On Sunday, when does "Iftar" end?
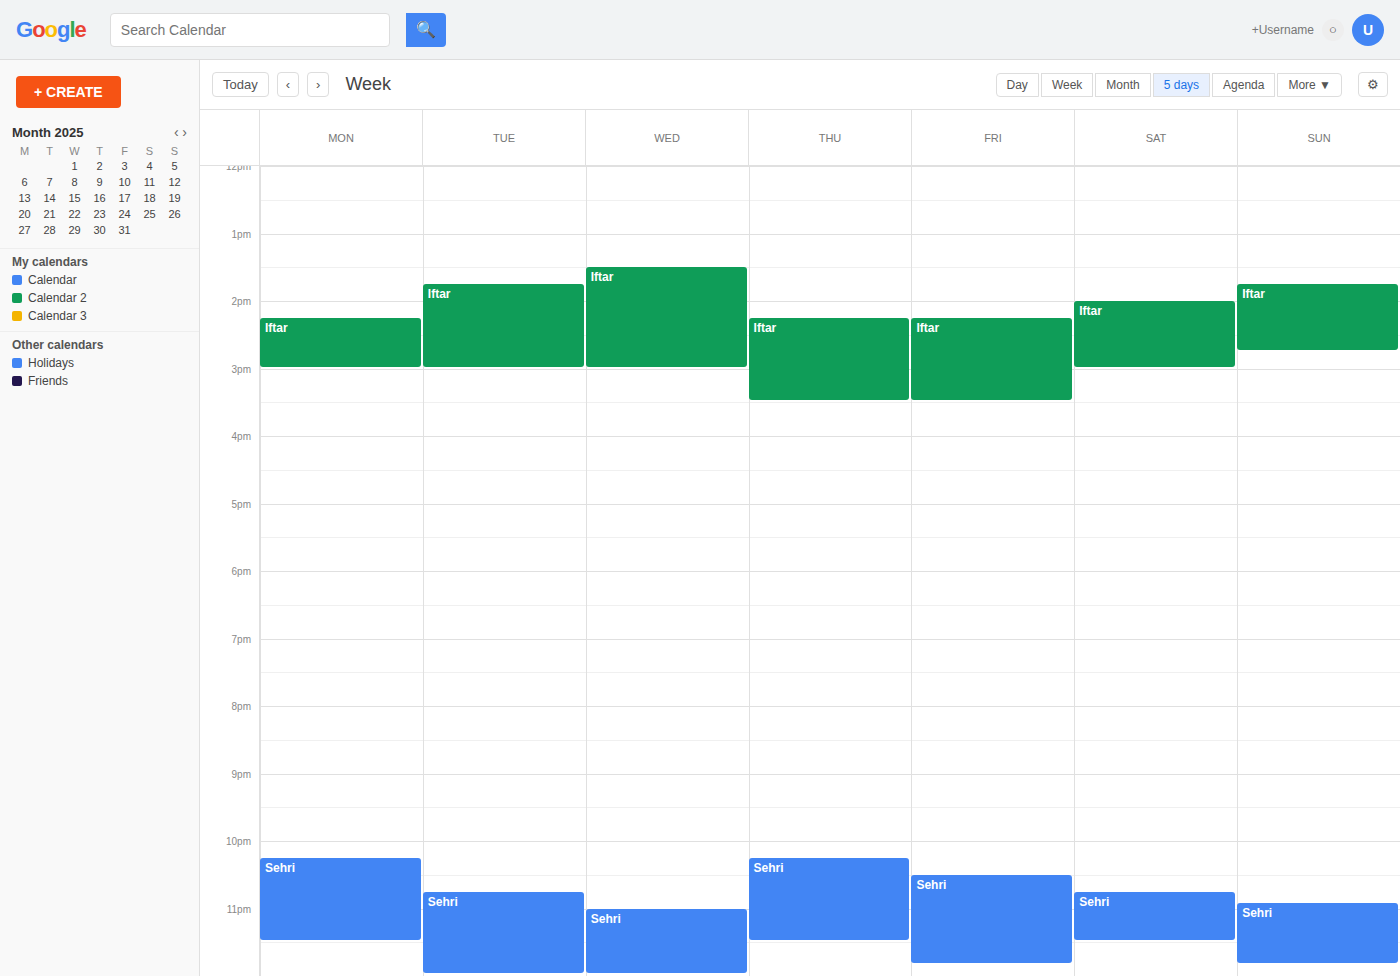
2:45 PM